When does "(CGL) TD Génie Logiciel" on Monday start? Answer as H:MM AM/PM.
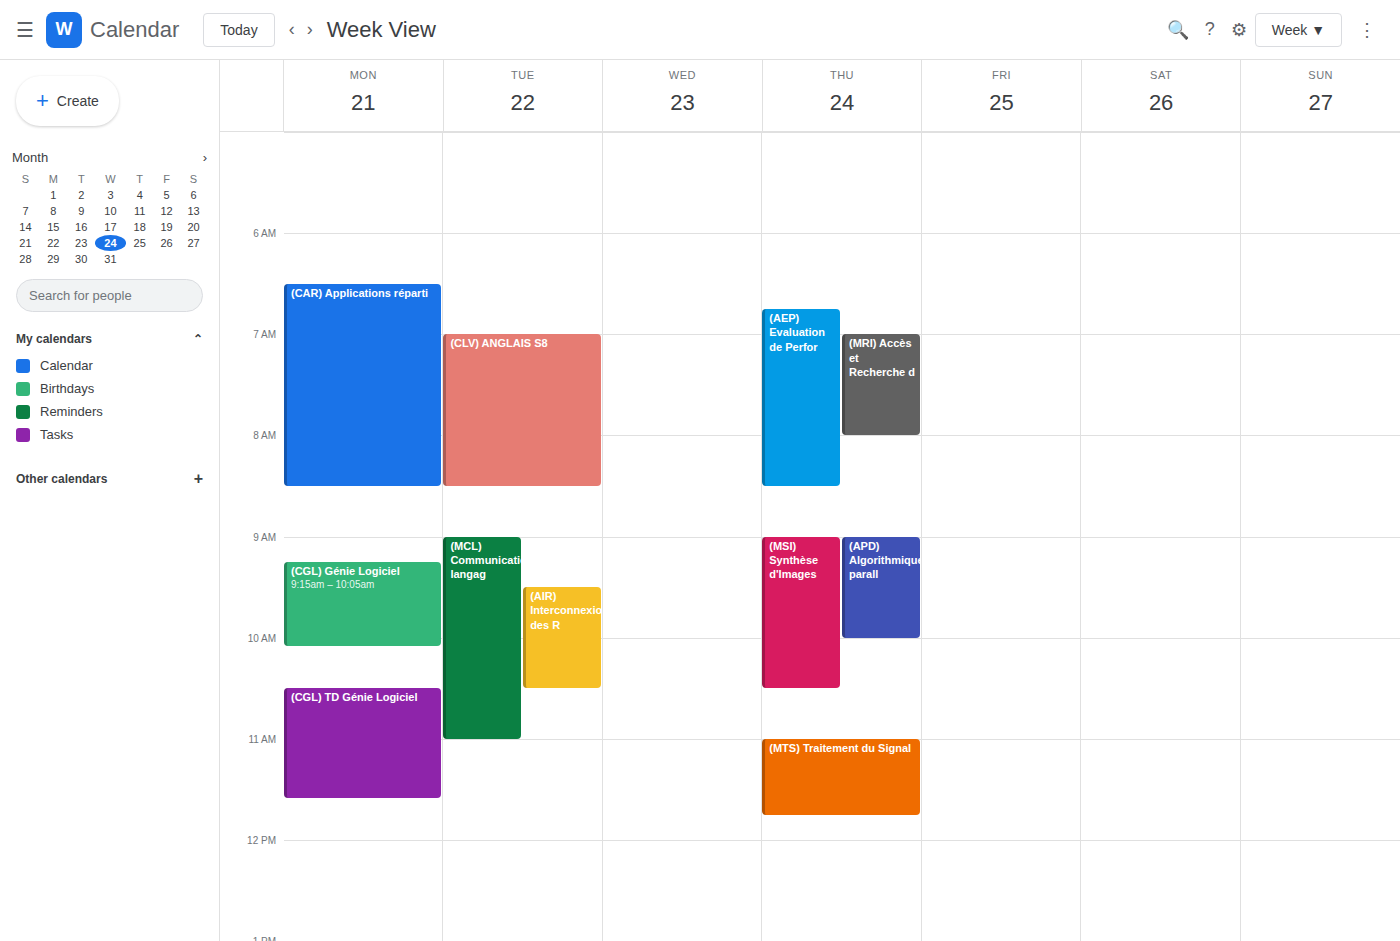
10:30 AM